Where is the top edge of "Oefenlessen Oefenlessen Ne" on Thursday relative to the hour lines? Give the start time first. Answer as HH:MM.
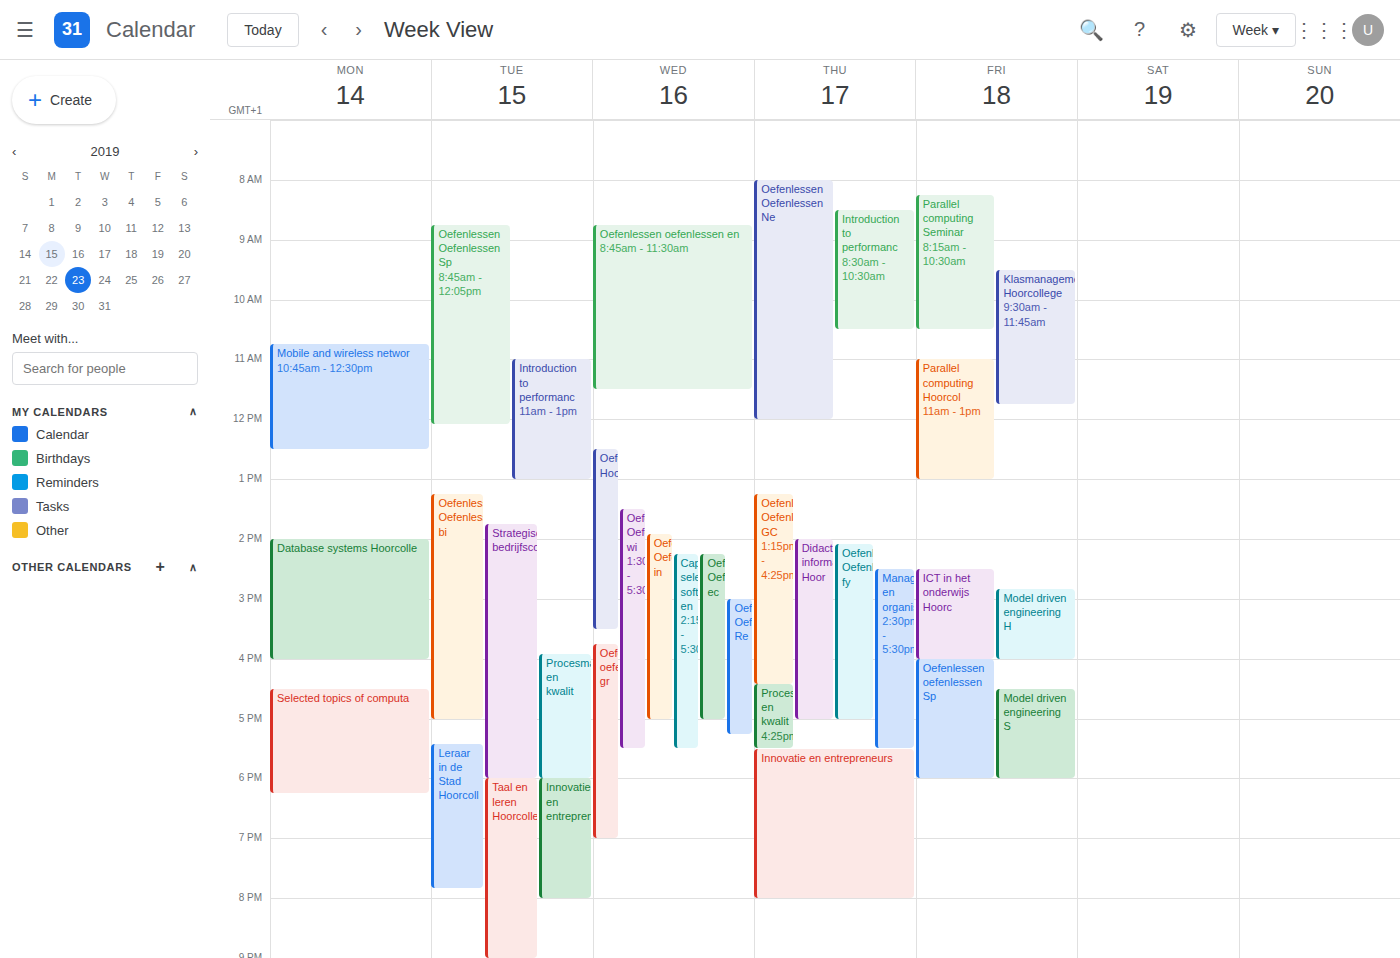
08:00 -- exactly on the 08:00 line.